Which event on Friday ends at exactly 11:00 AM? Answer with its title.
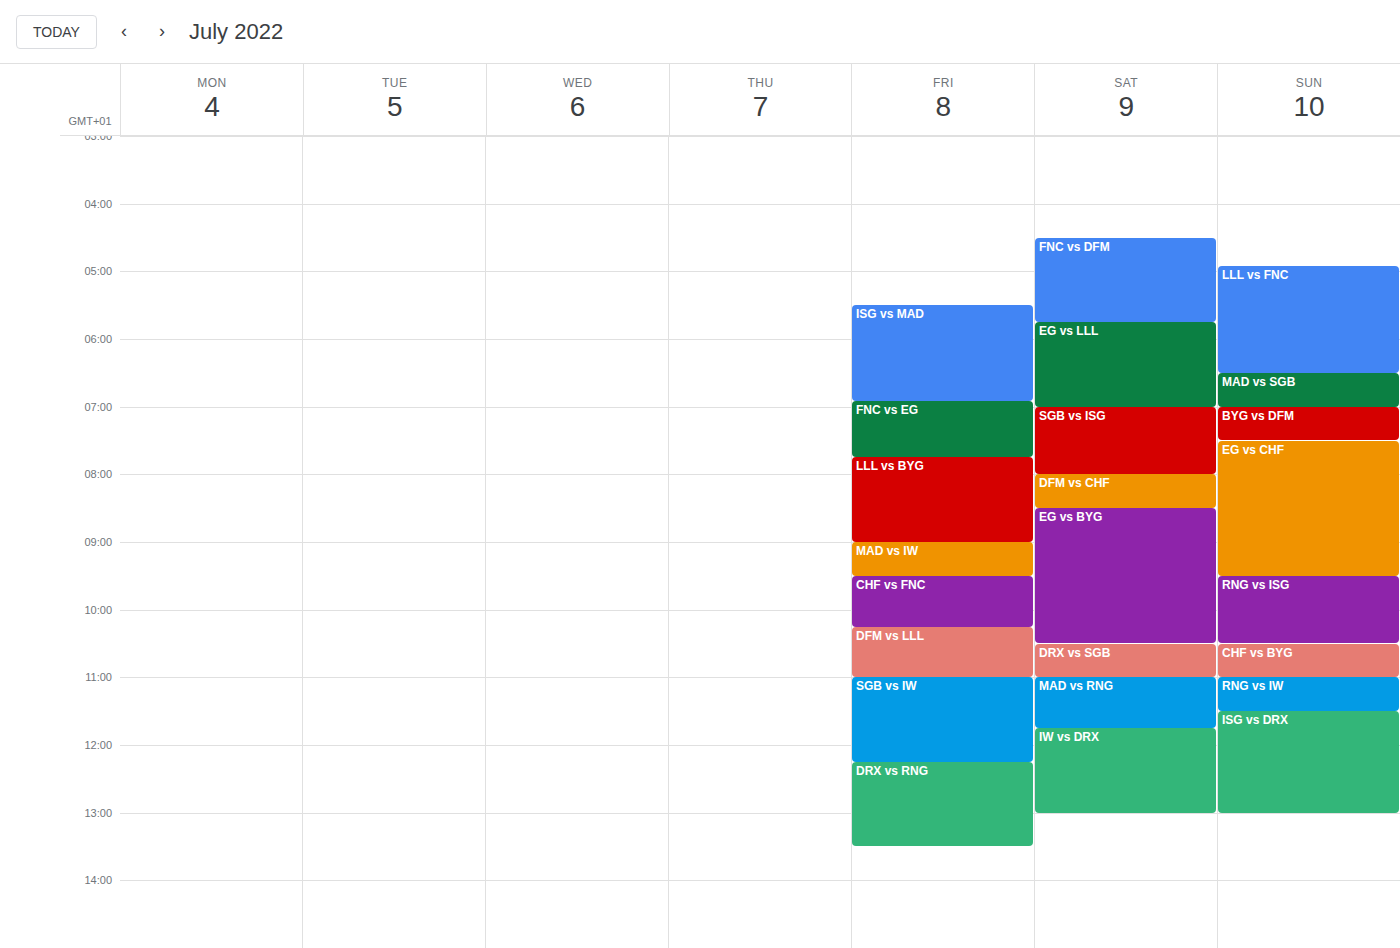
"DFM vs LLL"